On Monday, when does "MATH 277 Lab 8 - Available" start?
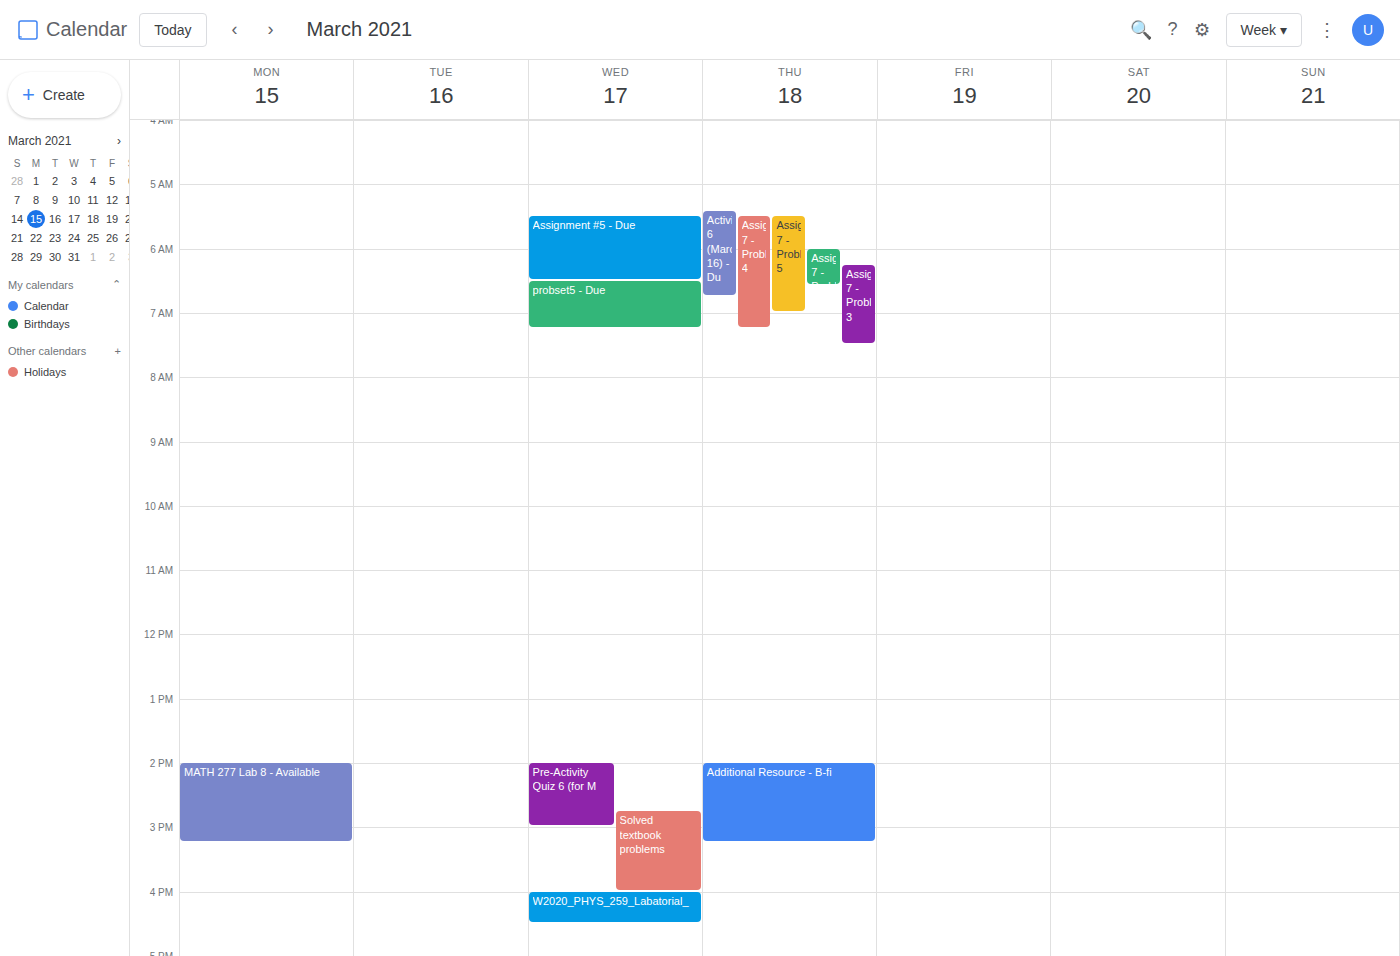
14:00